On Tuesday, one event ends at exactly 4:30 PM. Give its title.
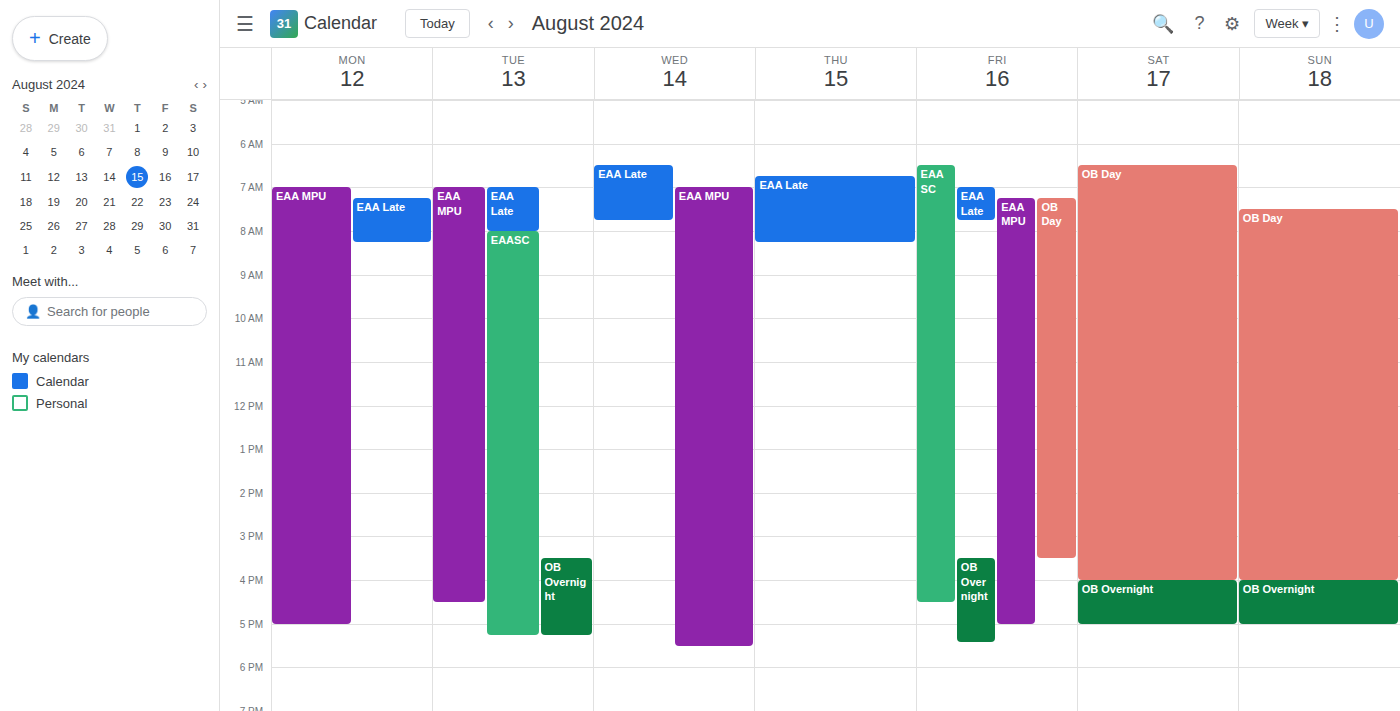
"EAA MPU"